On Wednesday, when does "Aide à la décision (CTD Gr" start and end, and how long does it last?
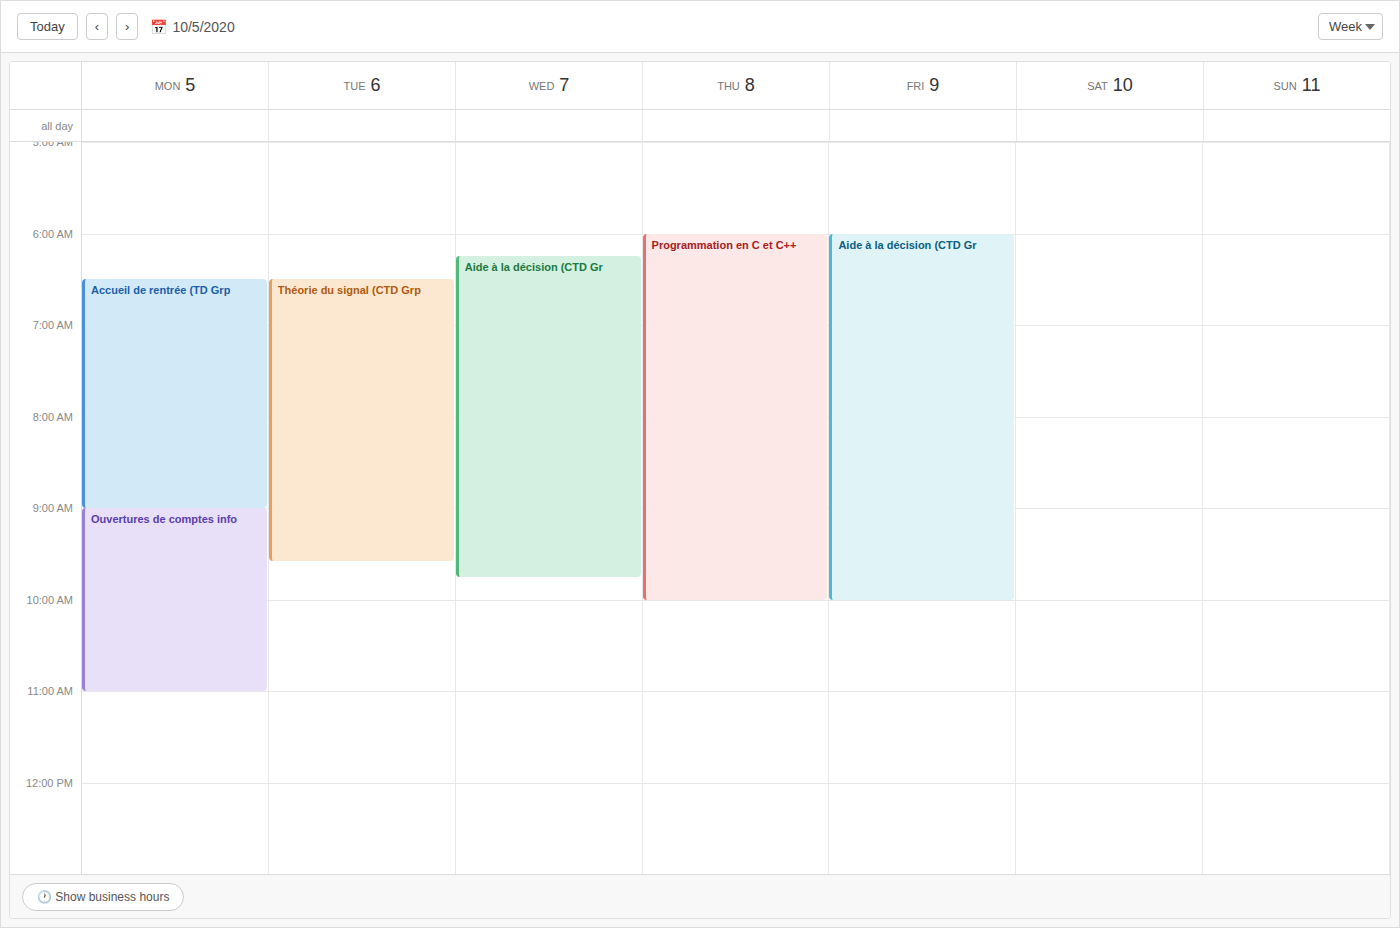
6:15 AM to 9:45 AM, 3 hours 30 minutes